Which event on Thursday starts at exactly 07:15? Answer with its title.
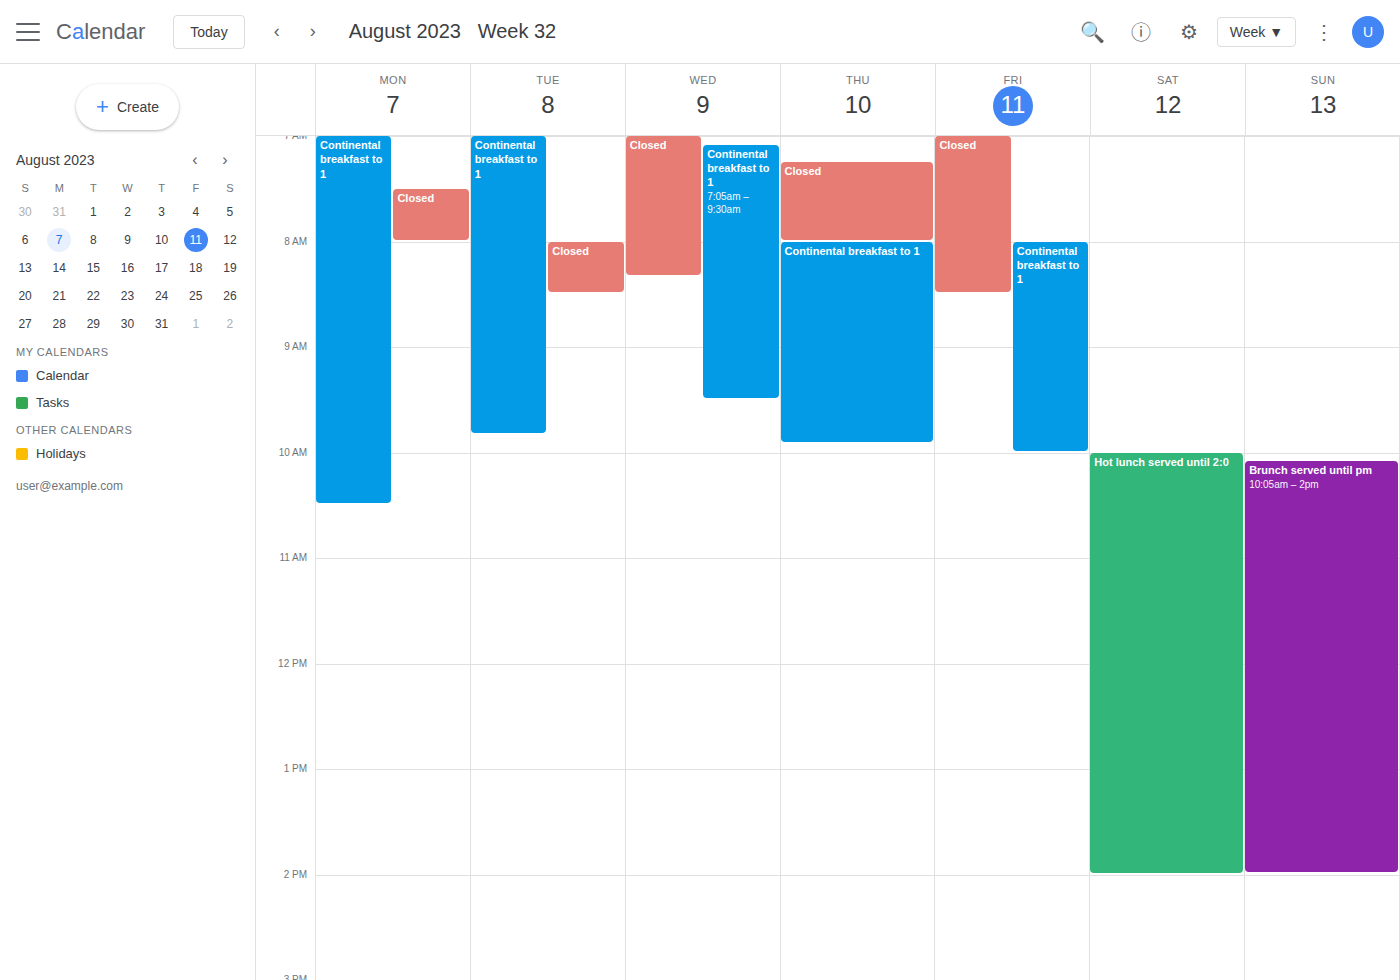
"Closed"